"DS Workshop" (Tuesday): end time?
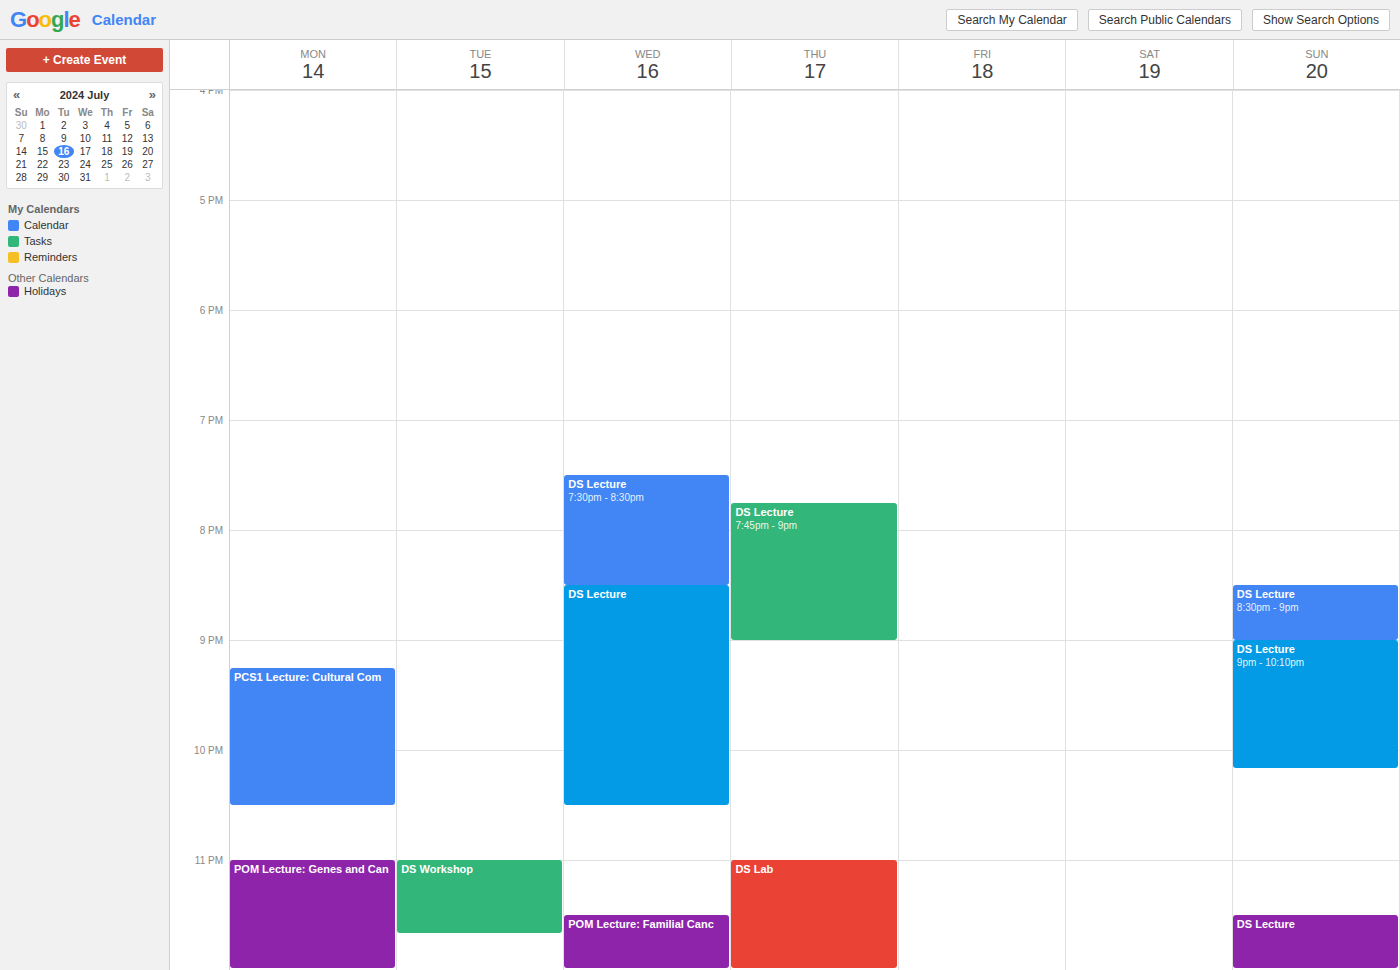
23:40